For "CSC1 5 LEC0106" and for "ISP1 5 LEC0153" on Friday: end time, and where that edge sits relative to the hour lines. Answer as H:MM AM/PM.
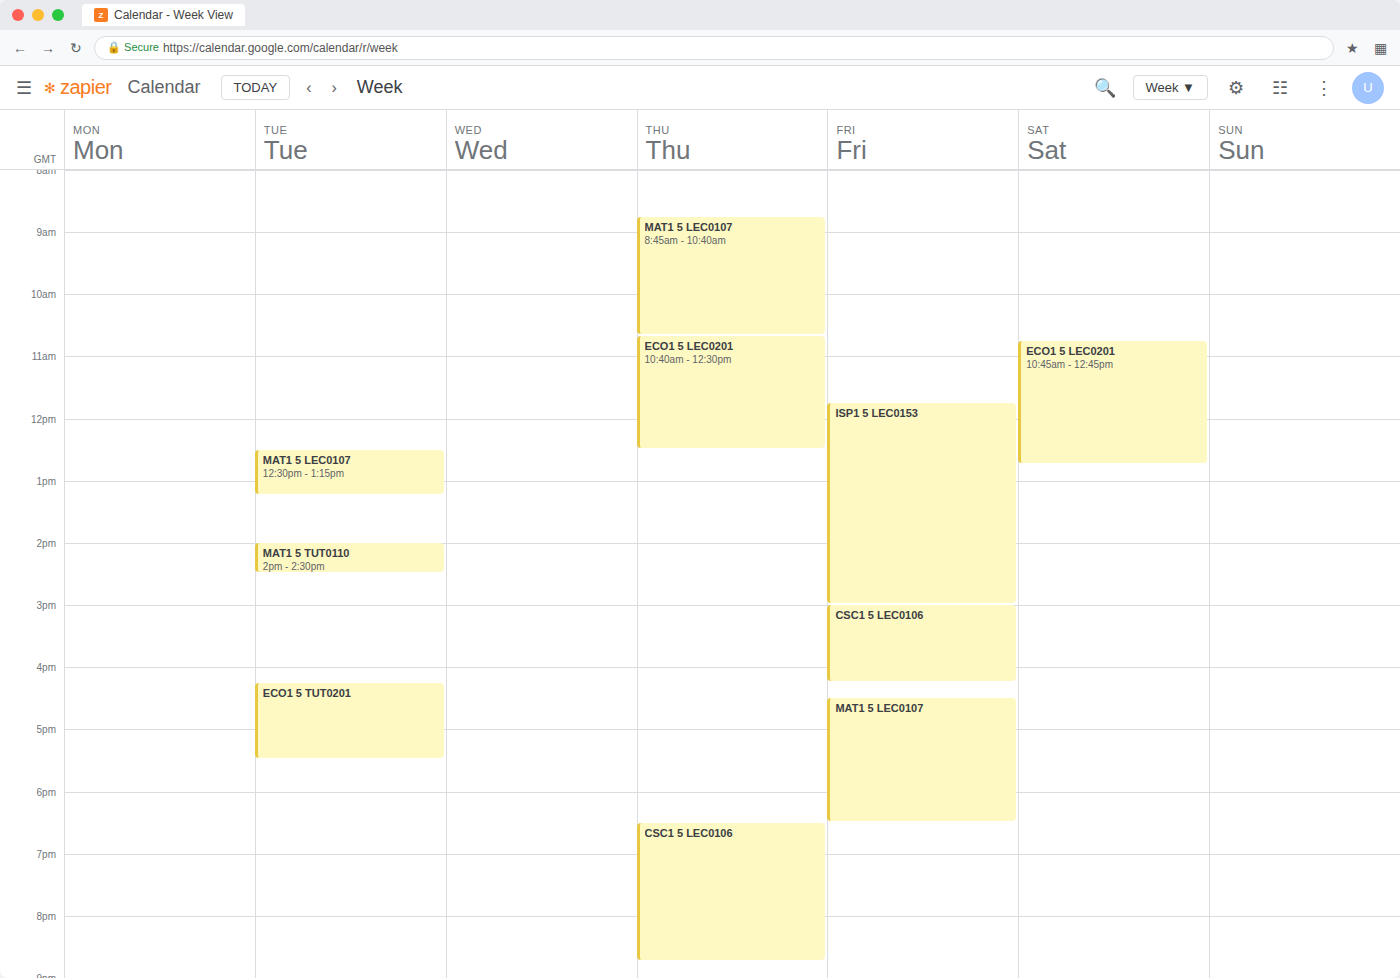
"CSC1 5 LEC0106": 4:15 PM, neither: a quarter of the way from the 4 PM line to the 5 PM line. "ISP1 5 LEC0153": 3:00 PM, exactly on the 3 PM line.